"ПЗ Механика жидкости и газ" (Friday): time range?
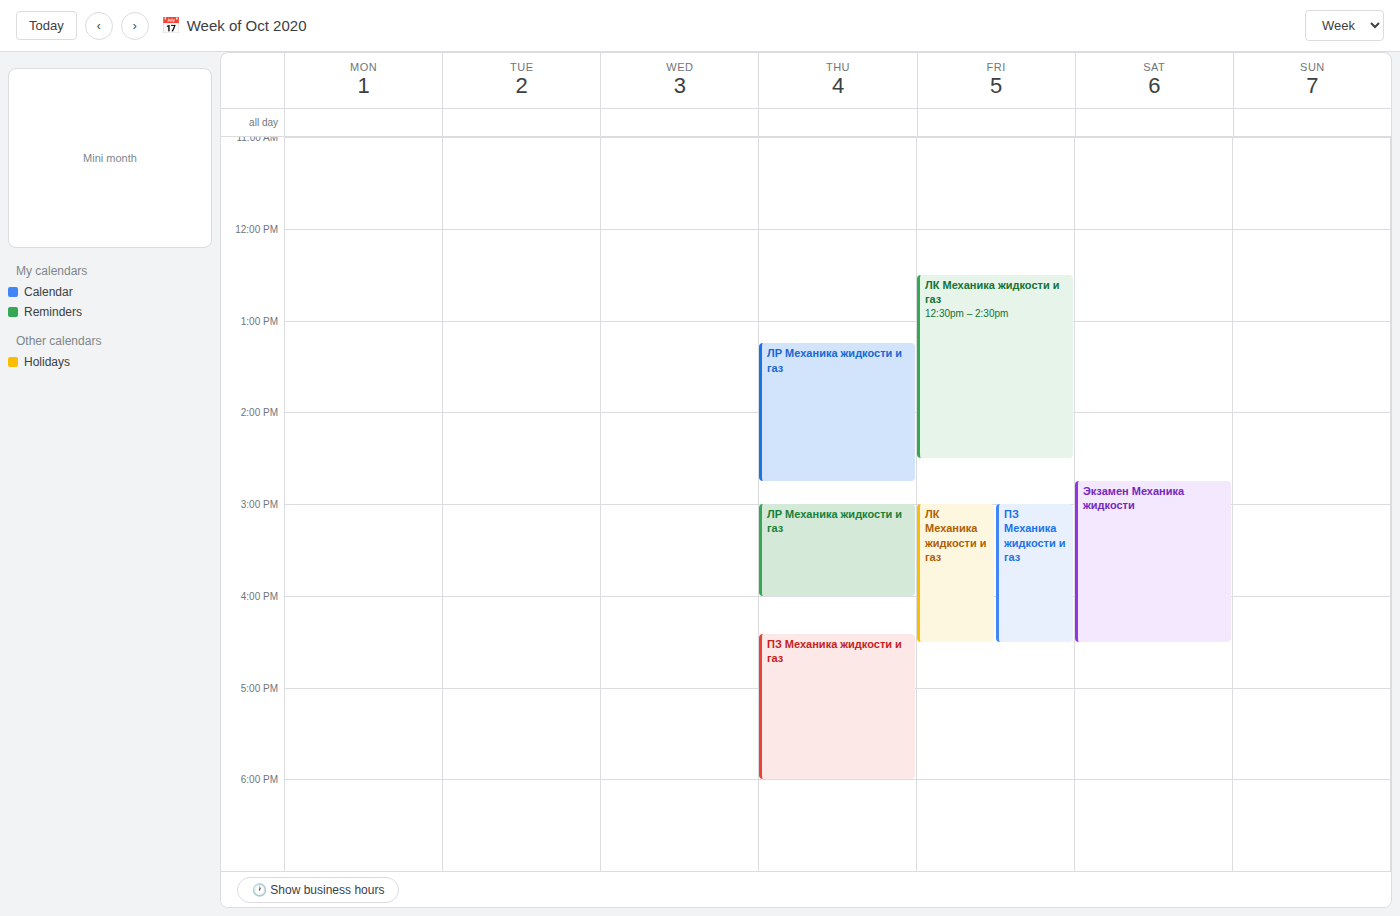
3:00 PM to 4:30 PM